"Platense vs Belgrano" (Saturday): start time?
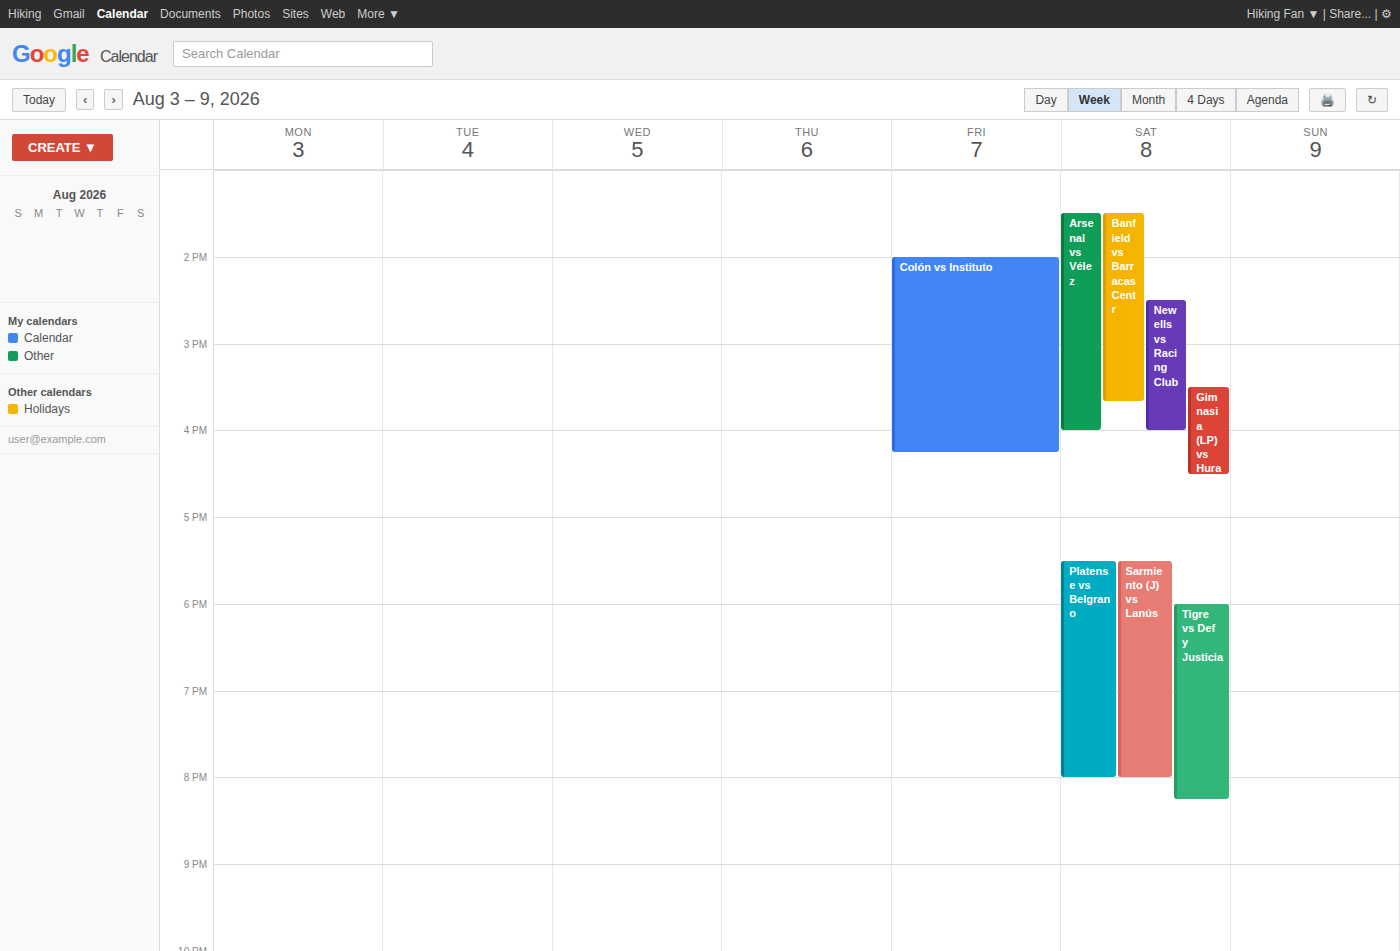
5:30 PM